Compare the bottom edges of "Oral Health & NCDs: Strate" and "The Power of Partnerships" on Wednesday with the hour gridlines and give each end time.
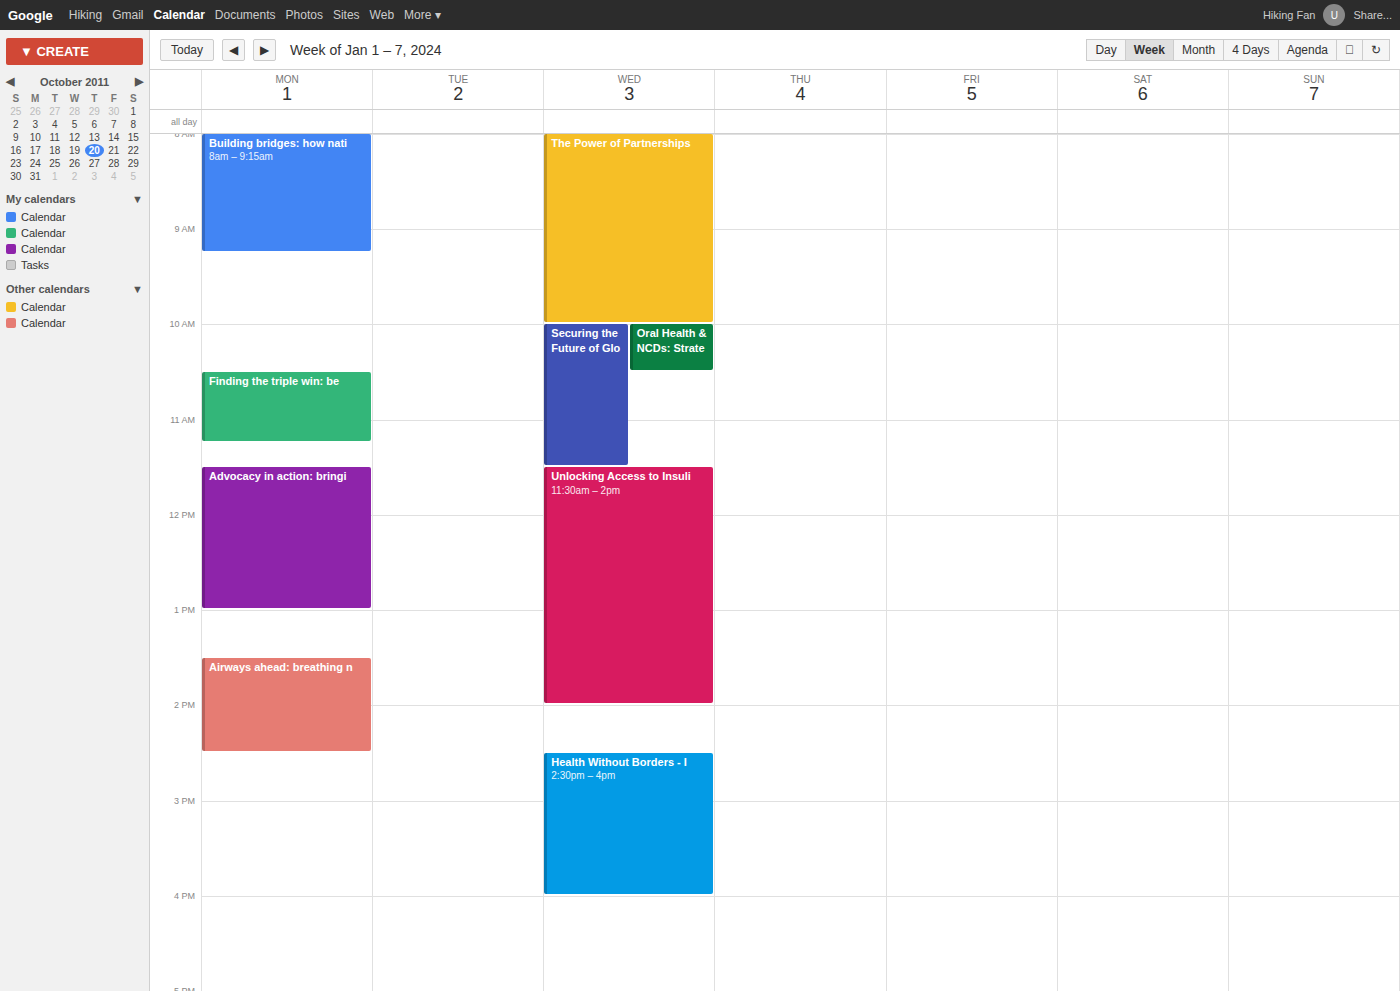
"Oral Health & NCDs: Strate": 10:30 AM, halfway between the 10 AM and 11 AM lines. "The Power of Partnerships": 10:00 AM, exactly on the 10 AM line.